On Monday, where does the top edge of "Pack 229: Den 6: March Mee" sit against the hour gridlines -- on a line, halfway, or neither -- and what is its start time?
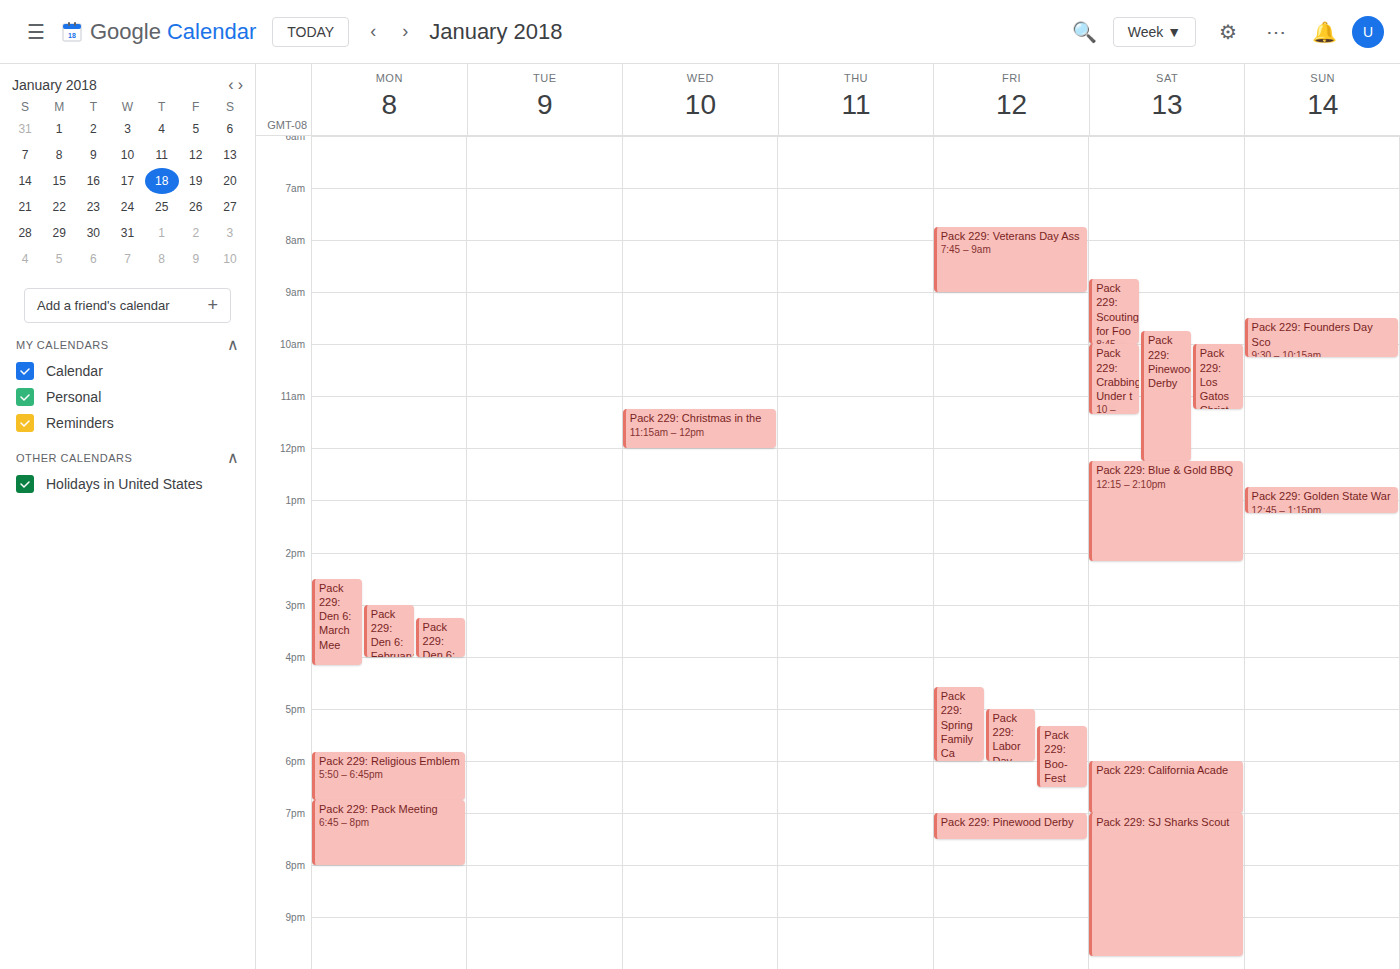
2:30 PM -- halfway between the 2 PM and 3 PM lines.